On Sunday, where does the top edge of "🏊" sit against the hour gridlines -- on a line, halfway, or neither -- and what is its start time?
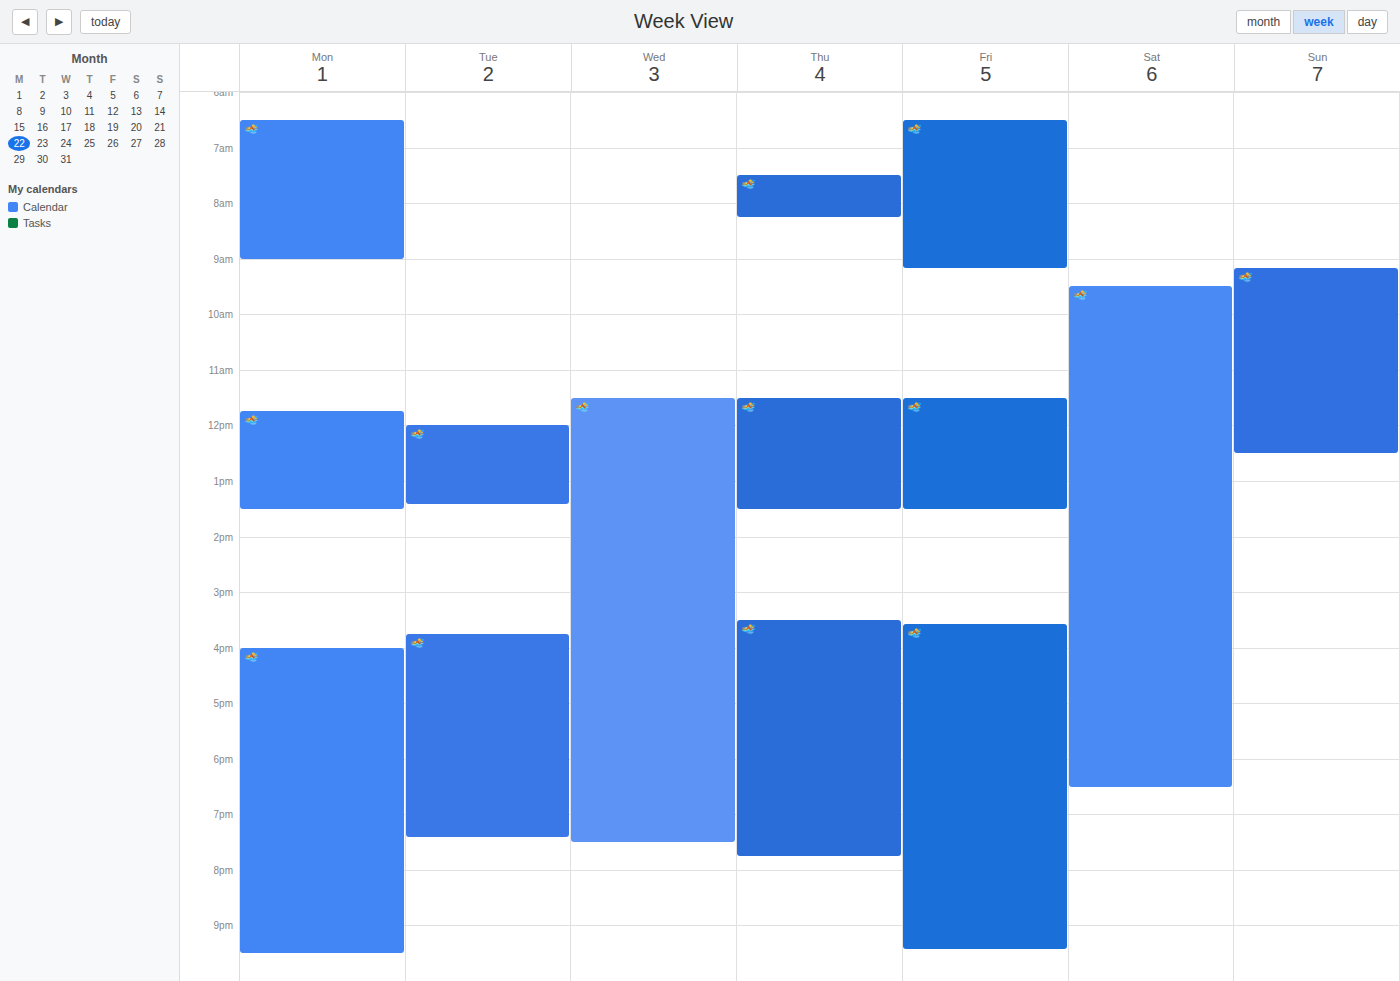
9:10 AM -- neither: 10 minutes below the 9 AM line and 50 minutes above the 10 AM line.